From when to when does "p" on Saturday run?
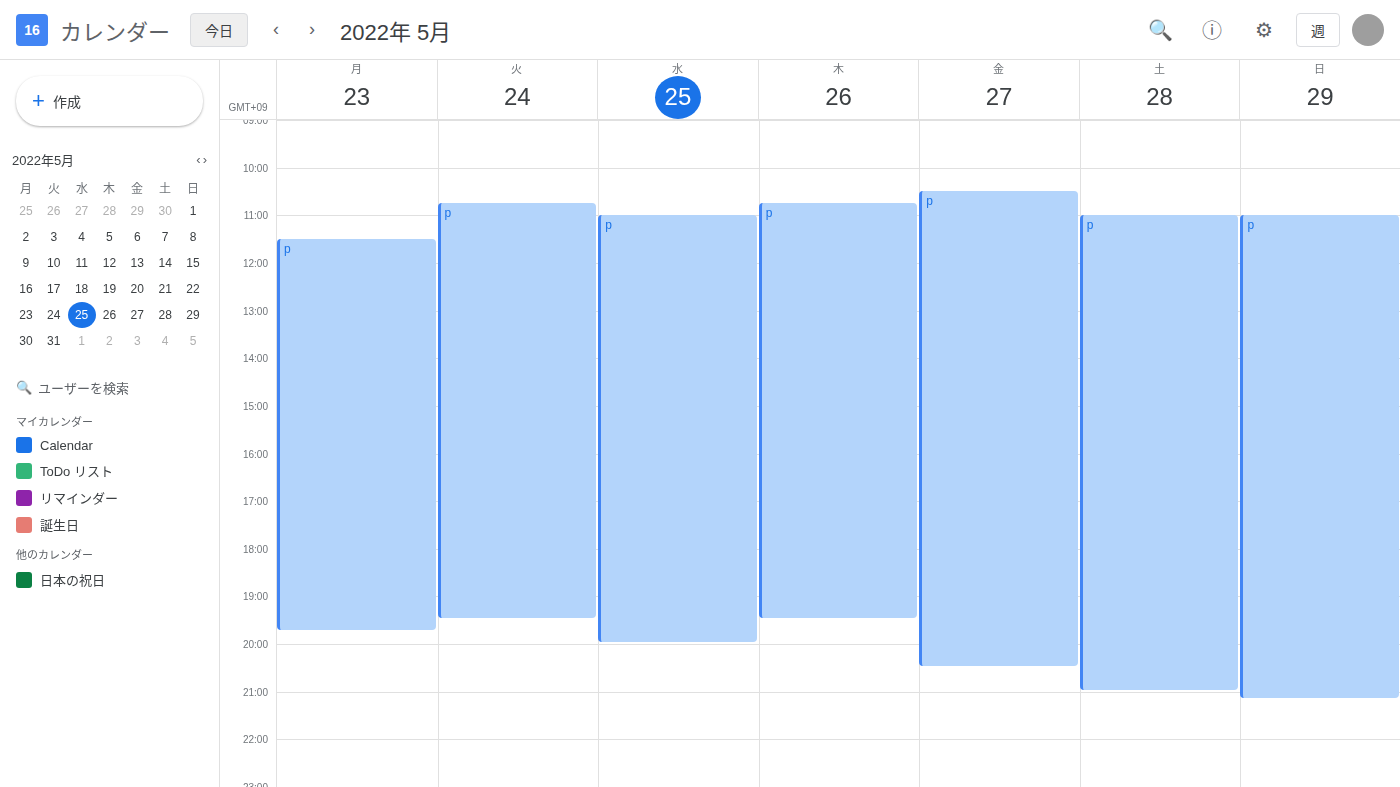
11:00 AM to 9:00 PM